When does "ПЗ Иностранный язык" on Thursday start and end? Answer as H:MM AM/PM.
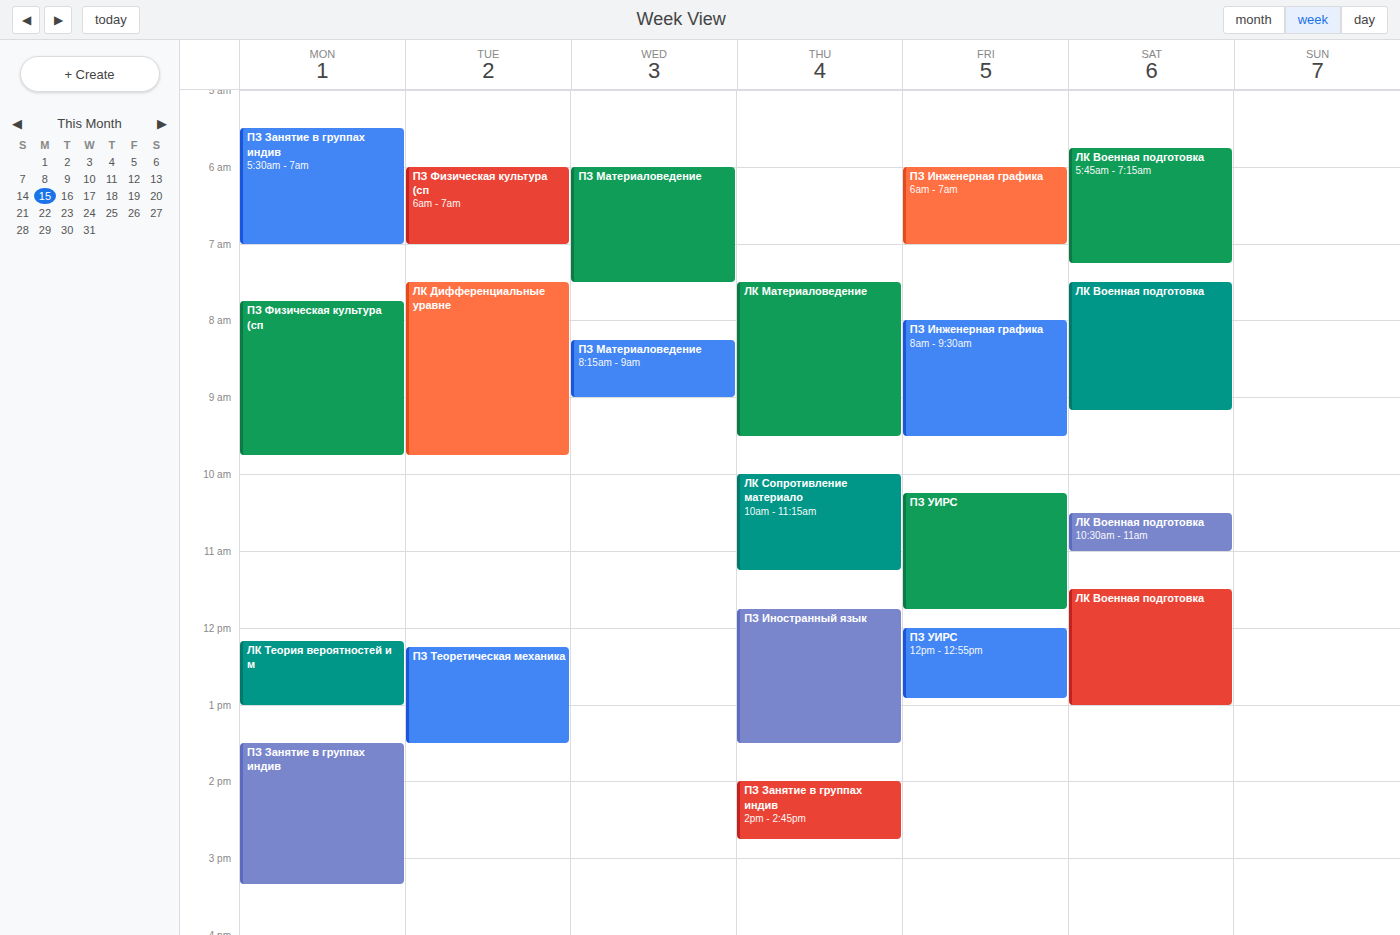
11:45 AM to 1:30 PM